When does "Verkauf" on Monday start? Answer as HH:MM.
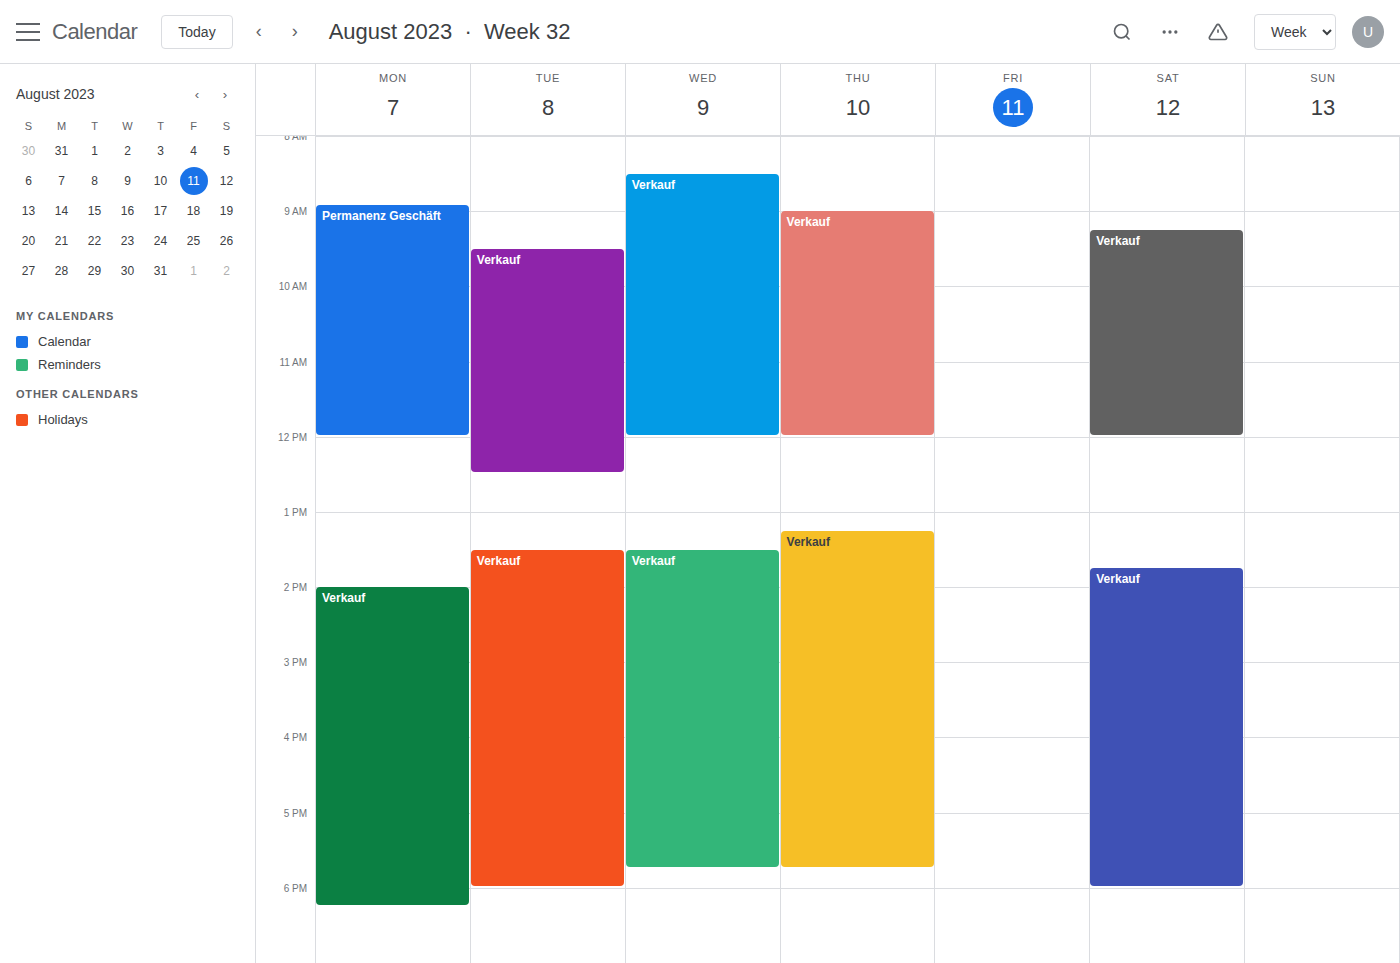
14:00